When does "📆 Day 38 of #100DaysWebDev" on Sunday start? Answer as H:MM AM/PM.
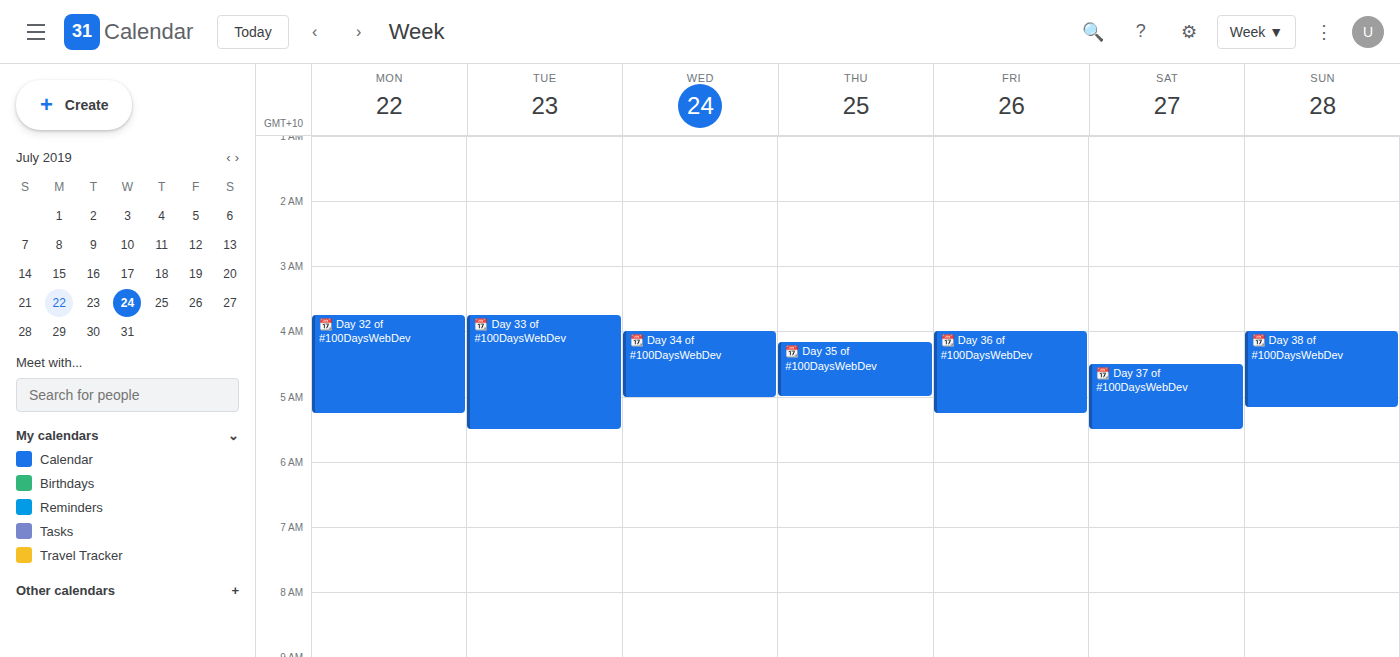
4:00 AM